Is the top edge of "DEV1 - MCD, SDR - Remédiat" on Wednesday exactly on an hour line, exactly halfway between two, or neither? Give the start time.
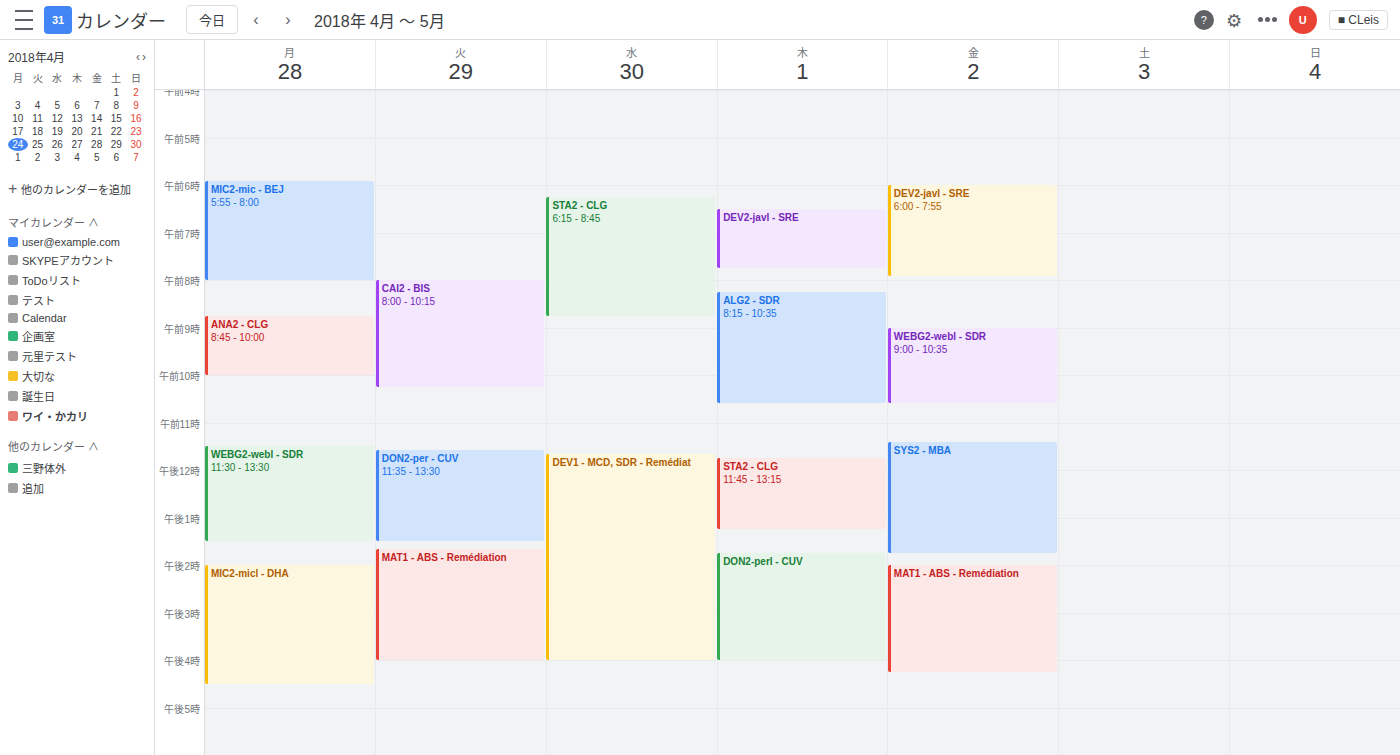
11:40 -- neither: 40 minutes below the 11:00 line and 20 minutes above the 12:00 line.